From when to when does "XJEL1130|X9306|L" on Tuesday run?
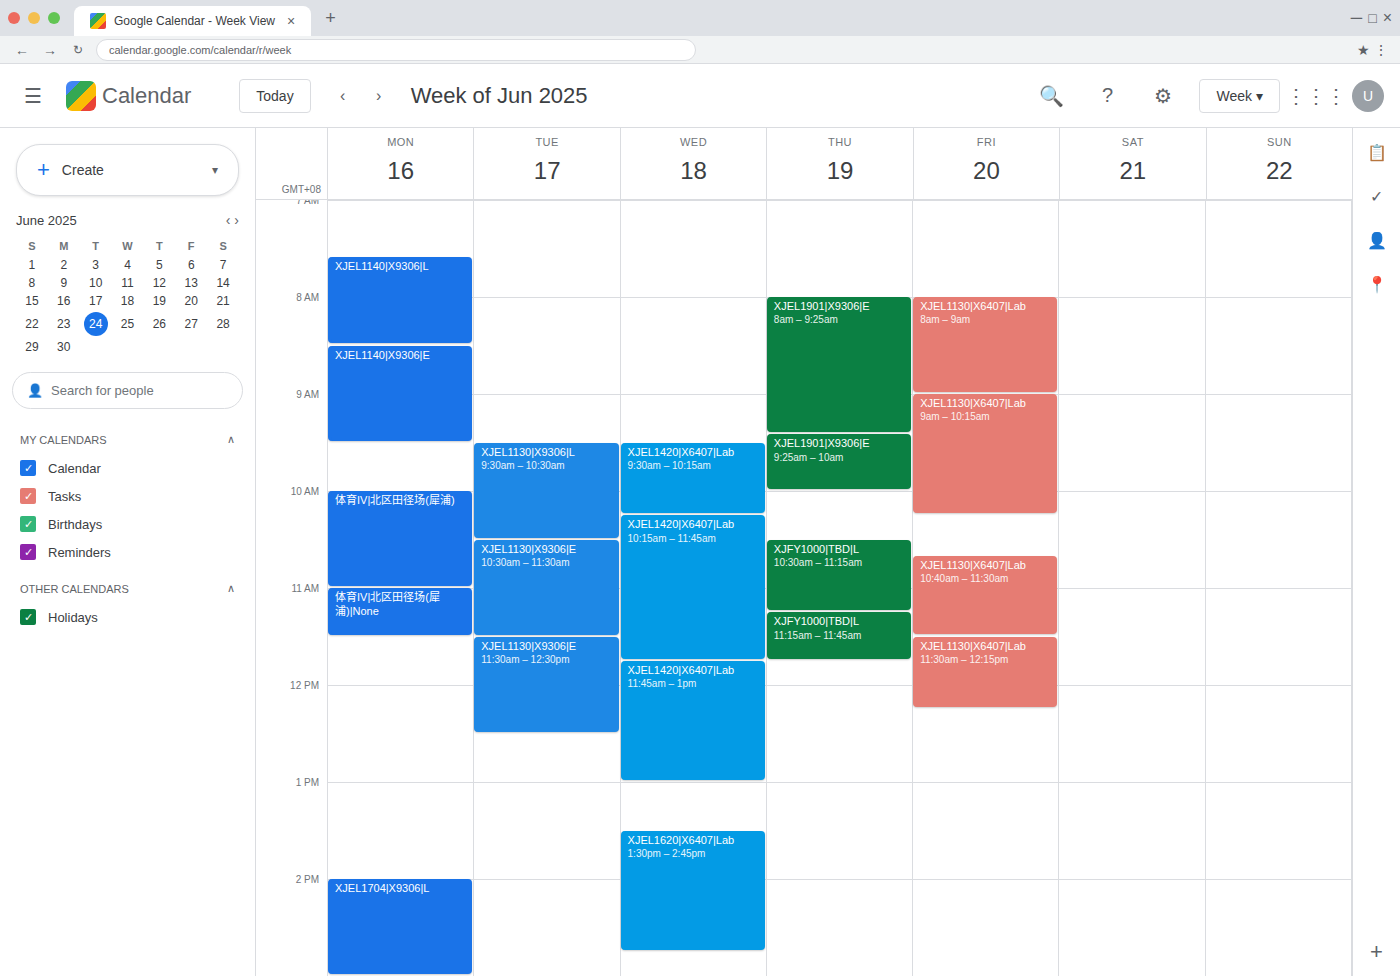
9:30 AM to 10:30 AM